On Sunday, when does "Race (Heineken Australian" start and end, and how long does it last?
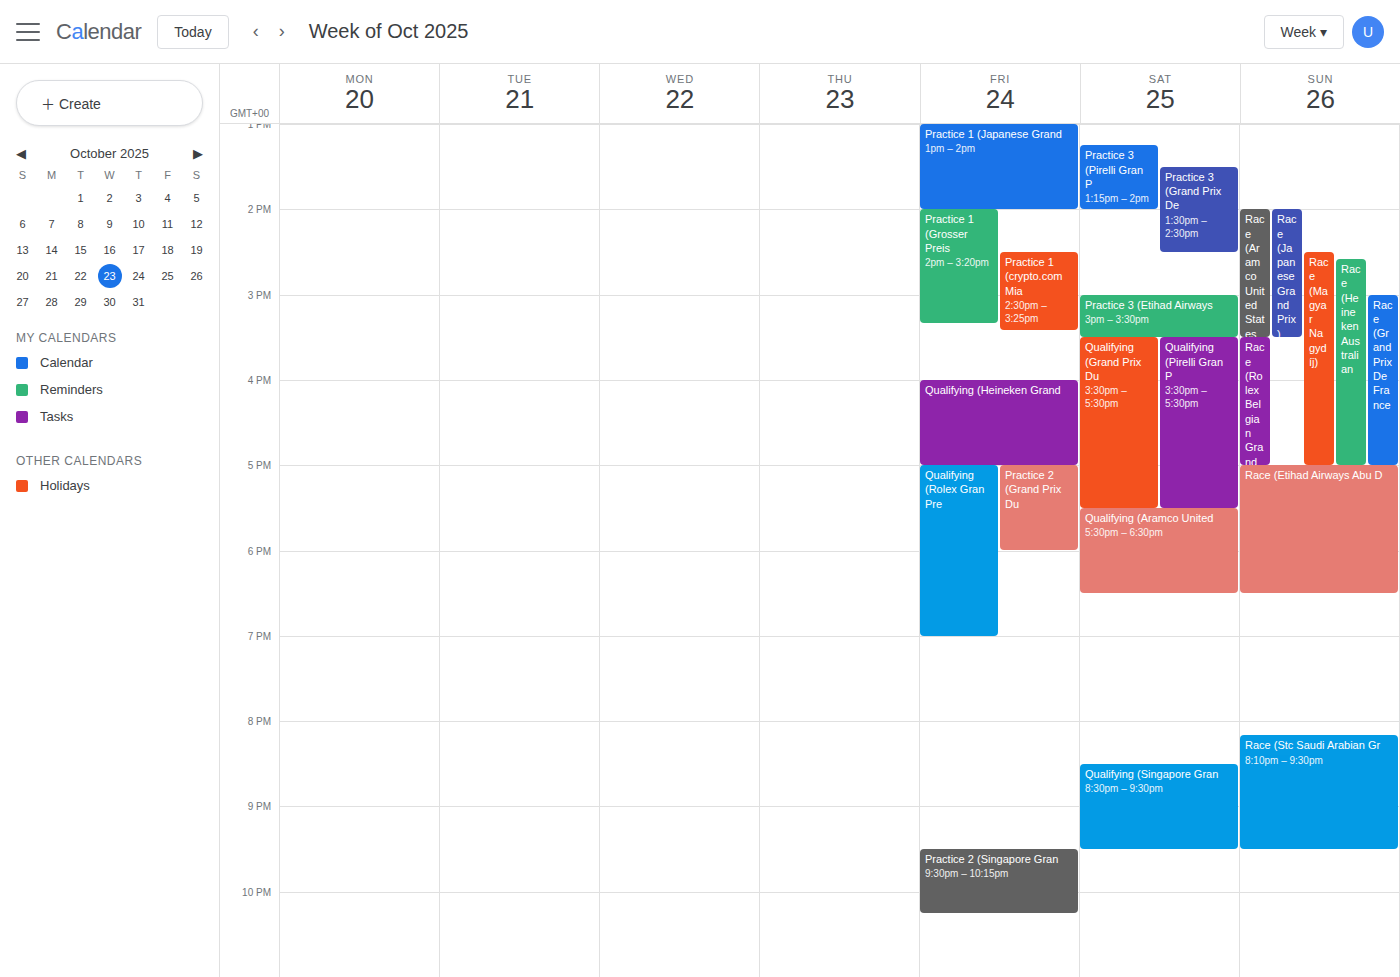
2:35 PM to 5:00 PM, 2 hours 25 minutes